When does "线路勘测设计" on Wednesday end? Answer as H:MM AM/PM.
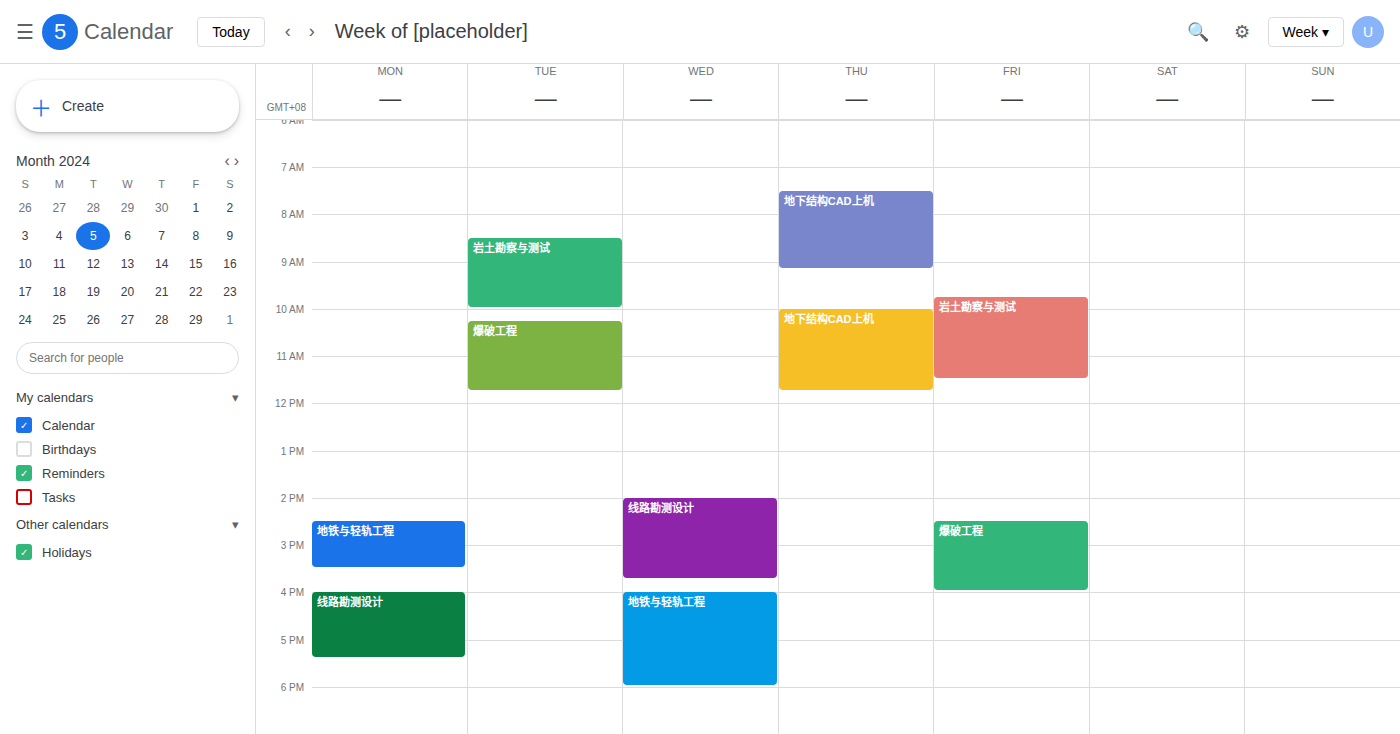
3:45 PM